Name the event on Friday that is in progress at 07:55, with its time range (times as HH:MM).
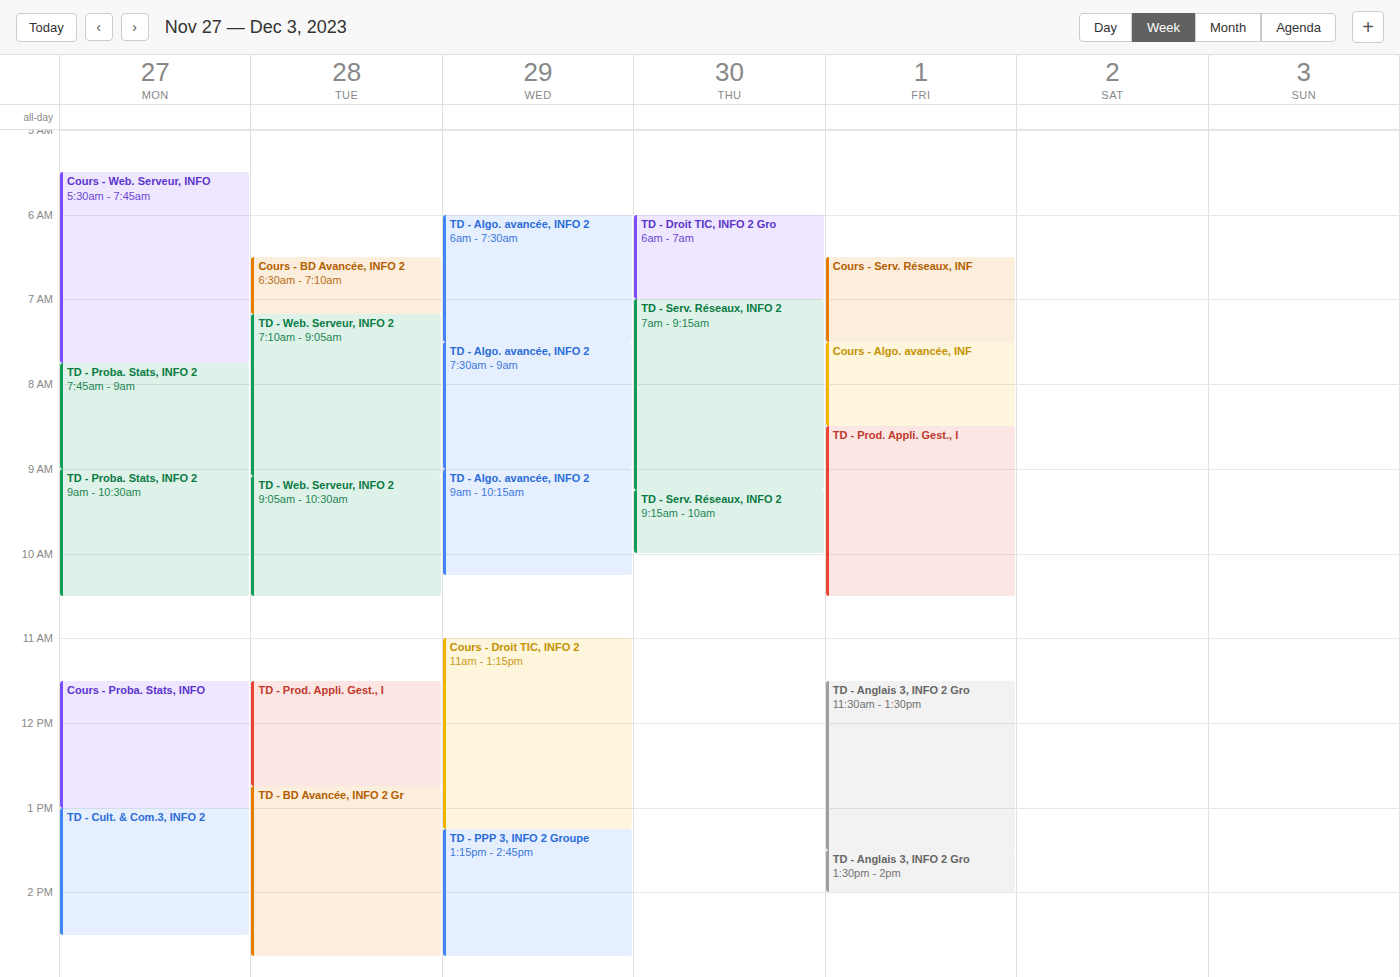
"Cours - Algo. avancée, INF", 07:30 to 08:30